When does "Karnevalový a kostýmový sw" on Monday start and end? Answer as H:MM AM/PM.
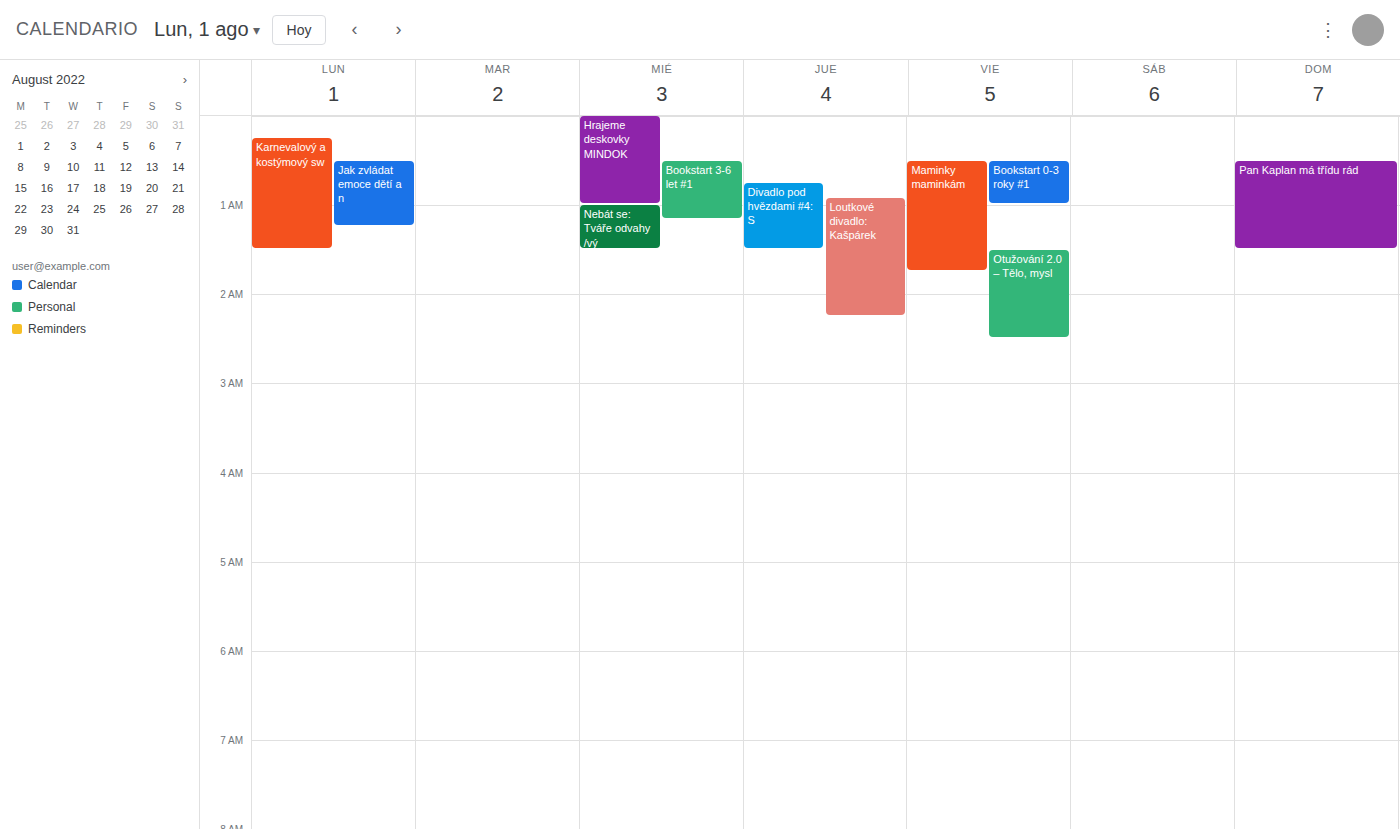
12:15 AM to 1:30 AM